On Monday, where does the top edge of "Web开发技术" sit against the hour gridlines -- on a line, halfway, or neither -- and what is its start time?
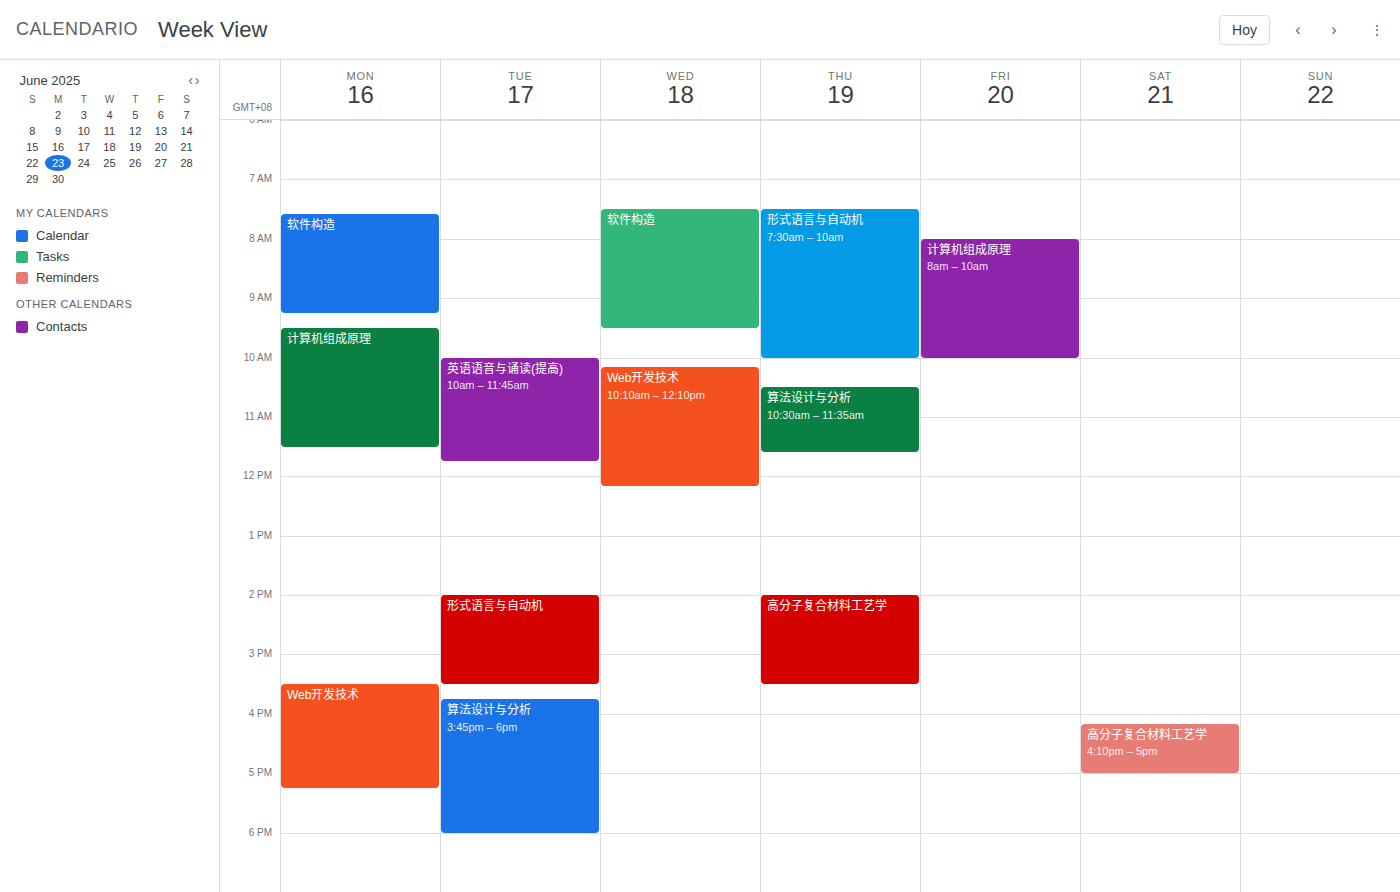
3:30 PM -- halfway between the 3 PM and 4 PM lines.